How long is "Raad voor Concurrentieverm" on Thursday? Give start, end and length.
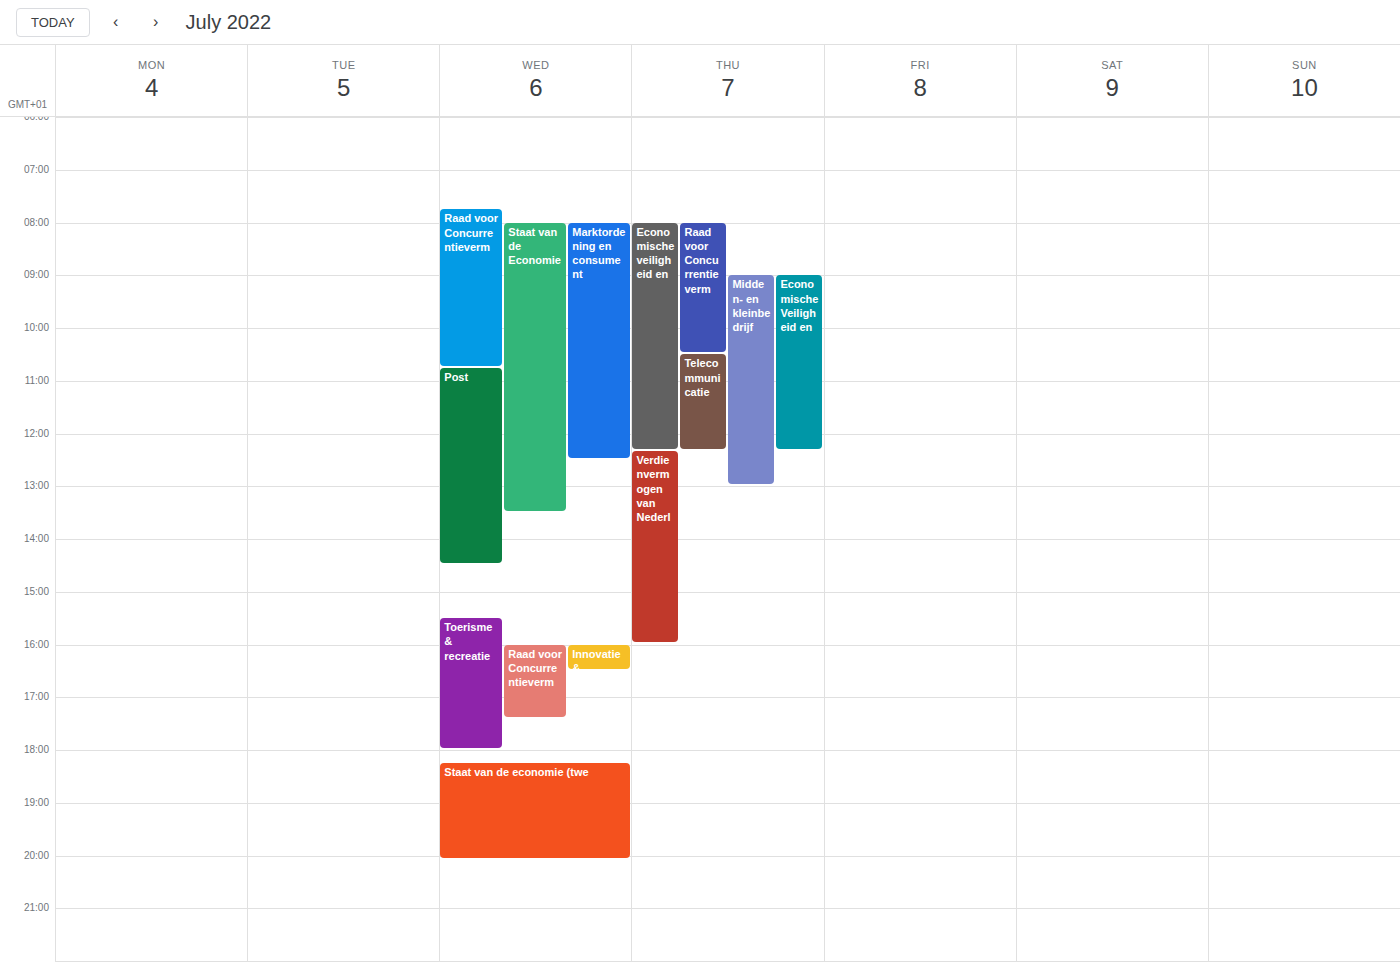
8:00 AM to 10:30 AM, 2 hours 30 minutes